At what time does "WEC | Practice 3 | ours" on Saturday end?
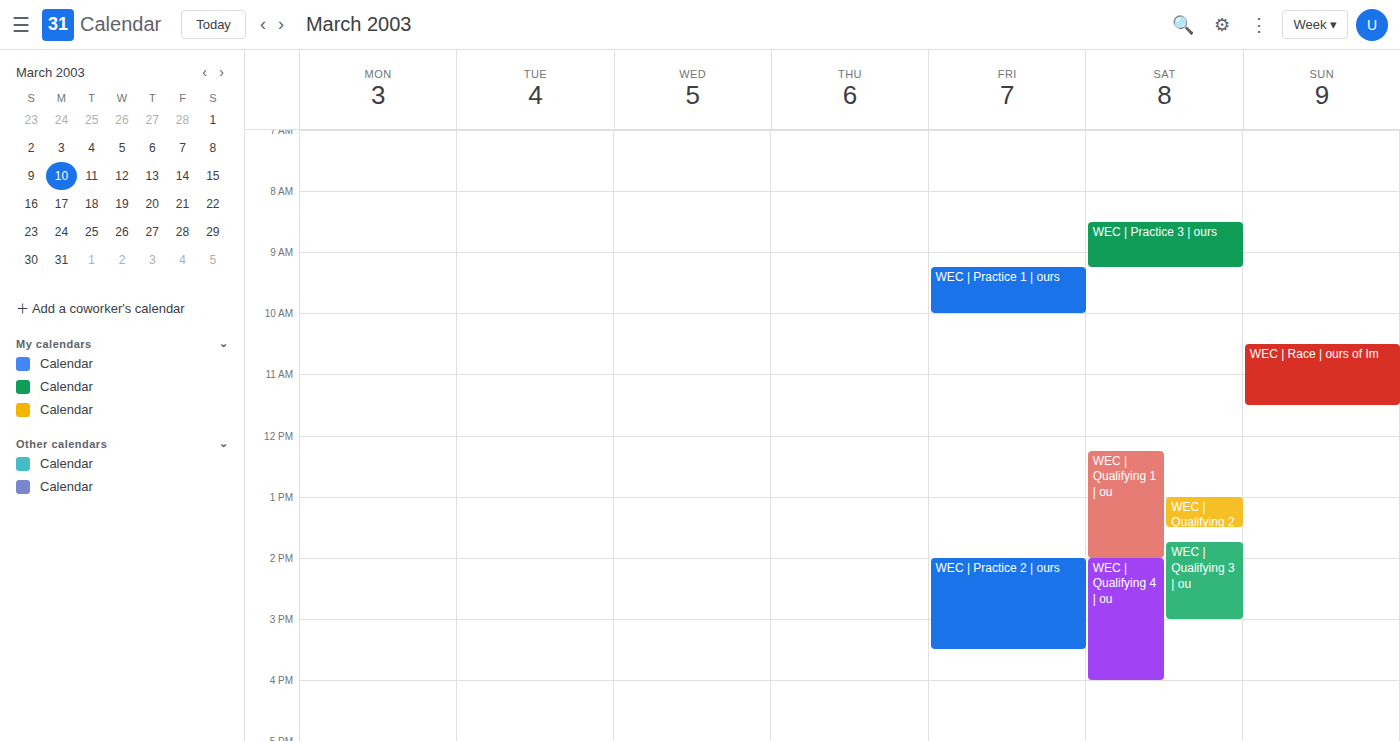
9:15 AM